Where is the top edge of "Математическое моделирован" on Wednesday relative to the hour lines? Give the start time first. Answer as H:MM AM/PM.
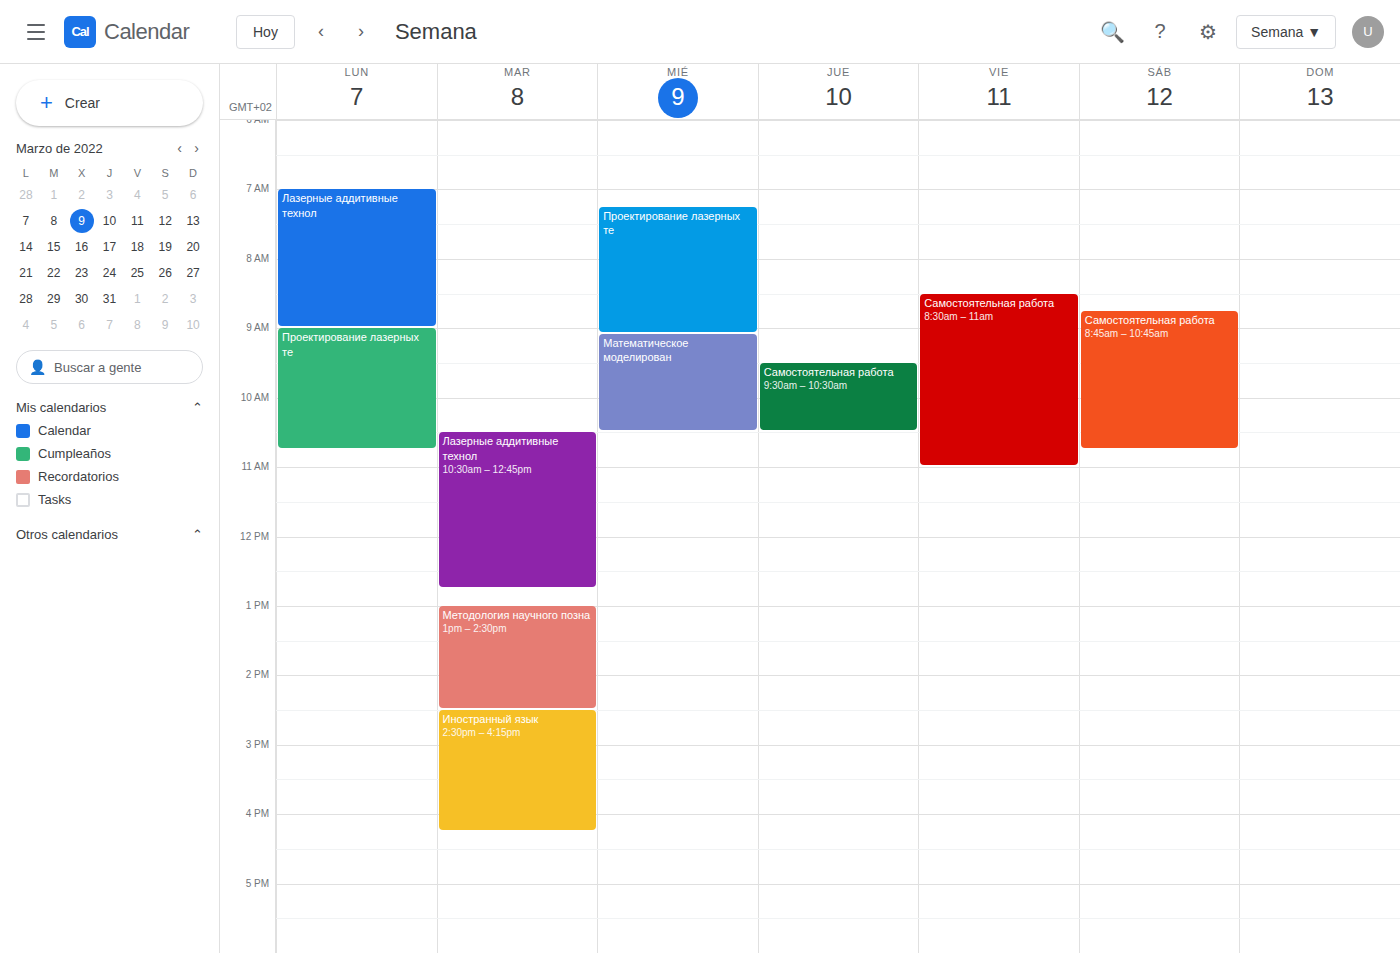
9:05 AM -- neither: 5 minutes below the 9 AM line and 55 minutes above the 10 AM line.